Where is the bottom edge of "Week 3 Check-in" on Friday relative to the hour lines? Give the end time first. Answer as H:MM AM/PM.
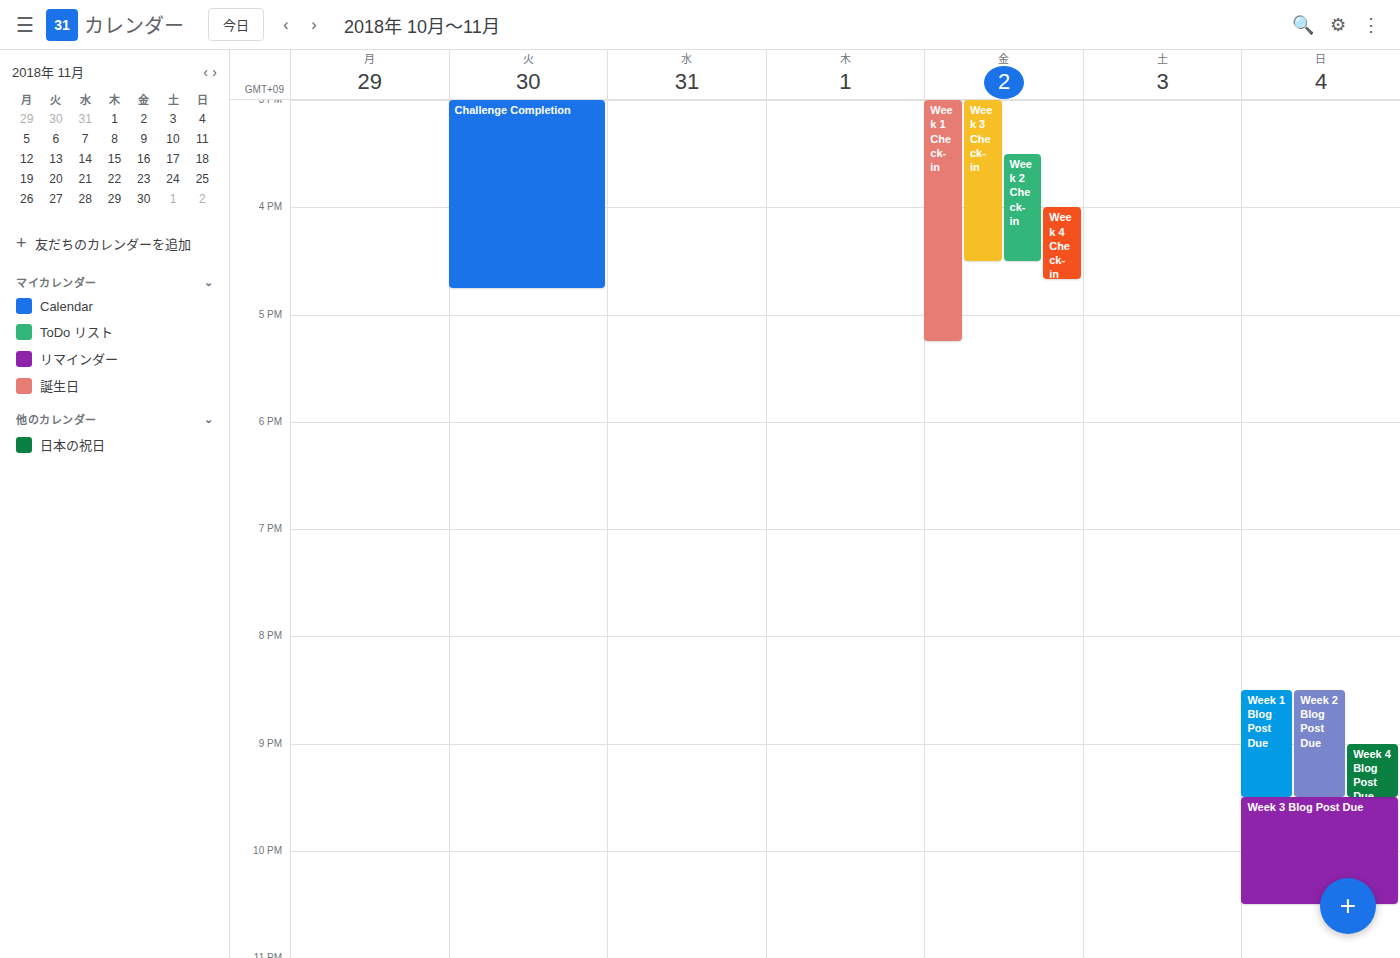
4:30 PM -- halfway between the 4 PM and 5 PM lines.